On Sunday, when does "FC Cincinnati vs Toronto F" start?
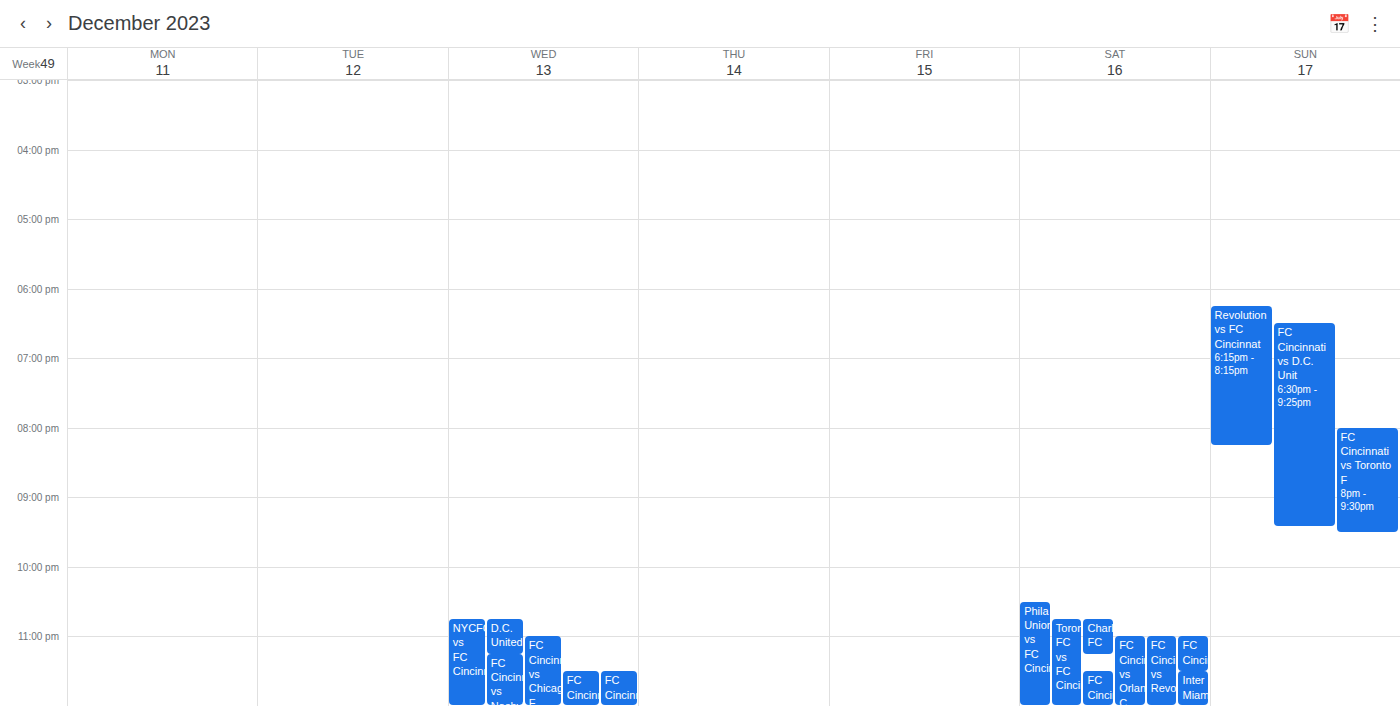
8:00 PM